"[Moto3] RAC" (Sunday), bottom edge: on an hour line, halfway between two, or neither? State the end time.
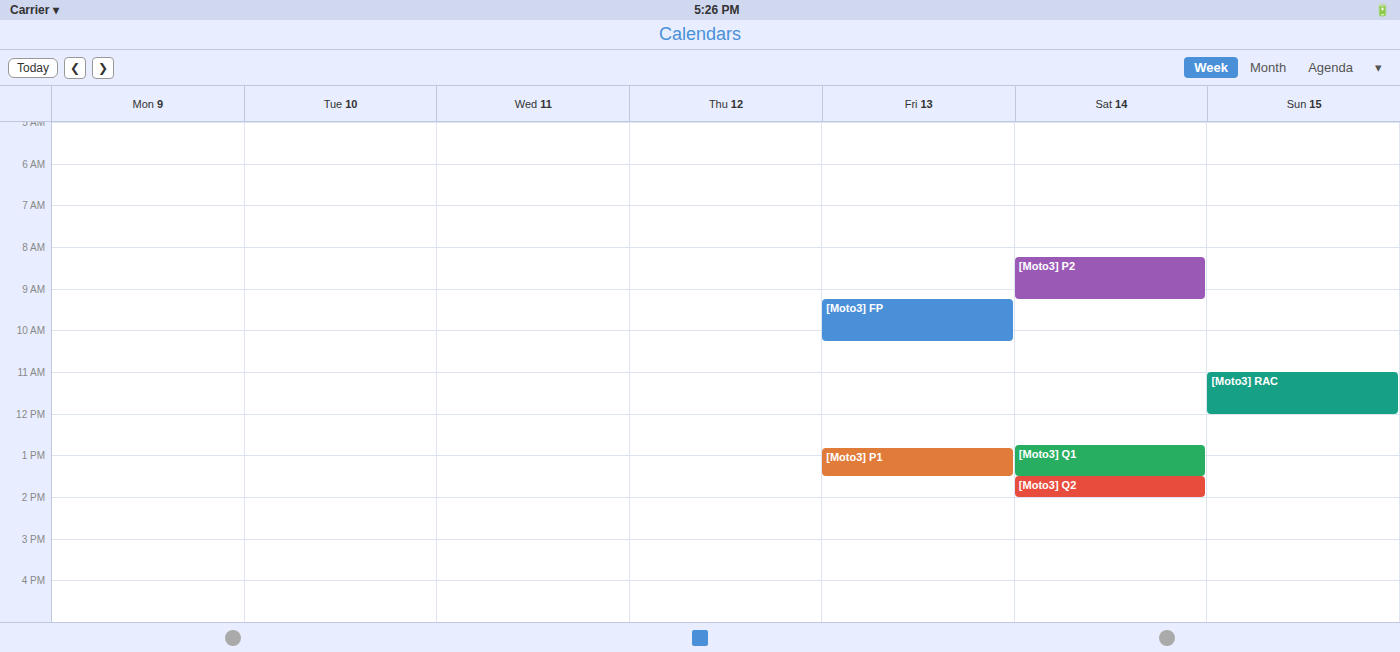
12:00 PM -- exactly on the 12 PM line.